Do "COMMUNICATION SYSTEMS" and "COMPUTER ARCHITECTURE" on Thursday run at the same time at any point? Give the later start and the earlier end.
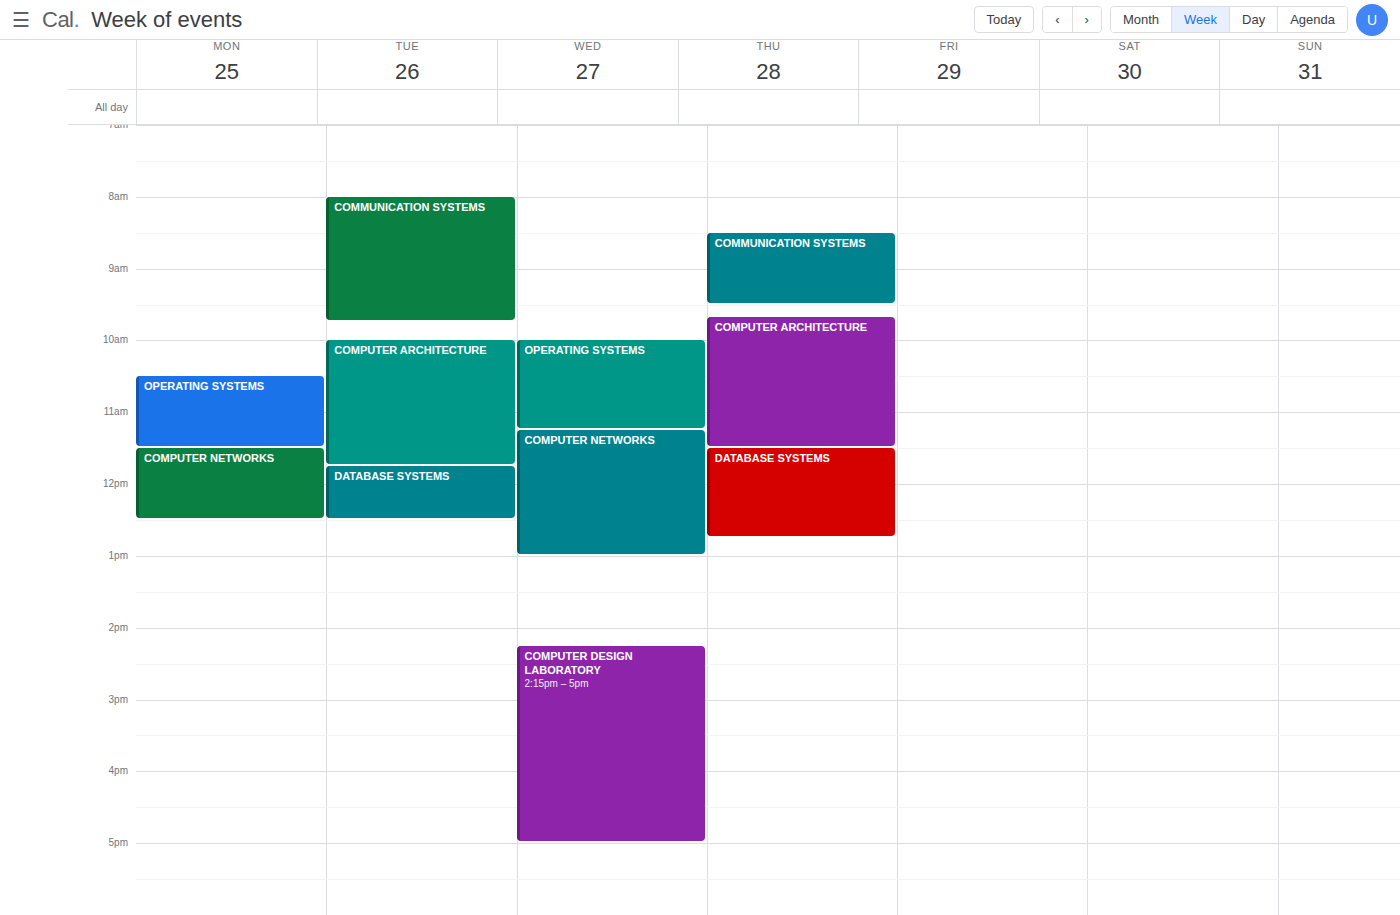
"COMMUNICATION SYSTEMS" ends at 9:30 AM and "COMPUTER ARCHITECTURE" starts at 9:40 AM -- no overlap.